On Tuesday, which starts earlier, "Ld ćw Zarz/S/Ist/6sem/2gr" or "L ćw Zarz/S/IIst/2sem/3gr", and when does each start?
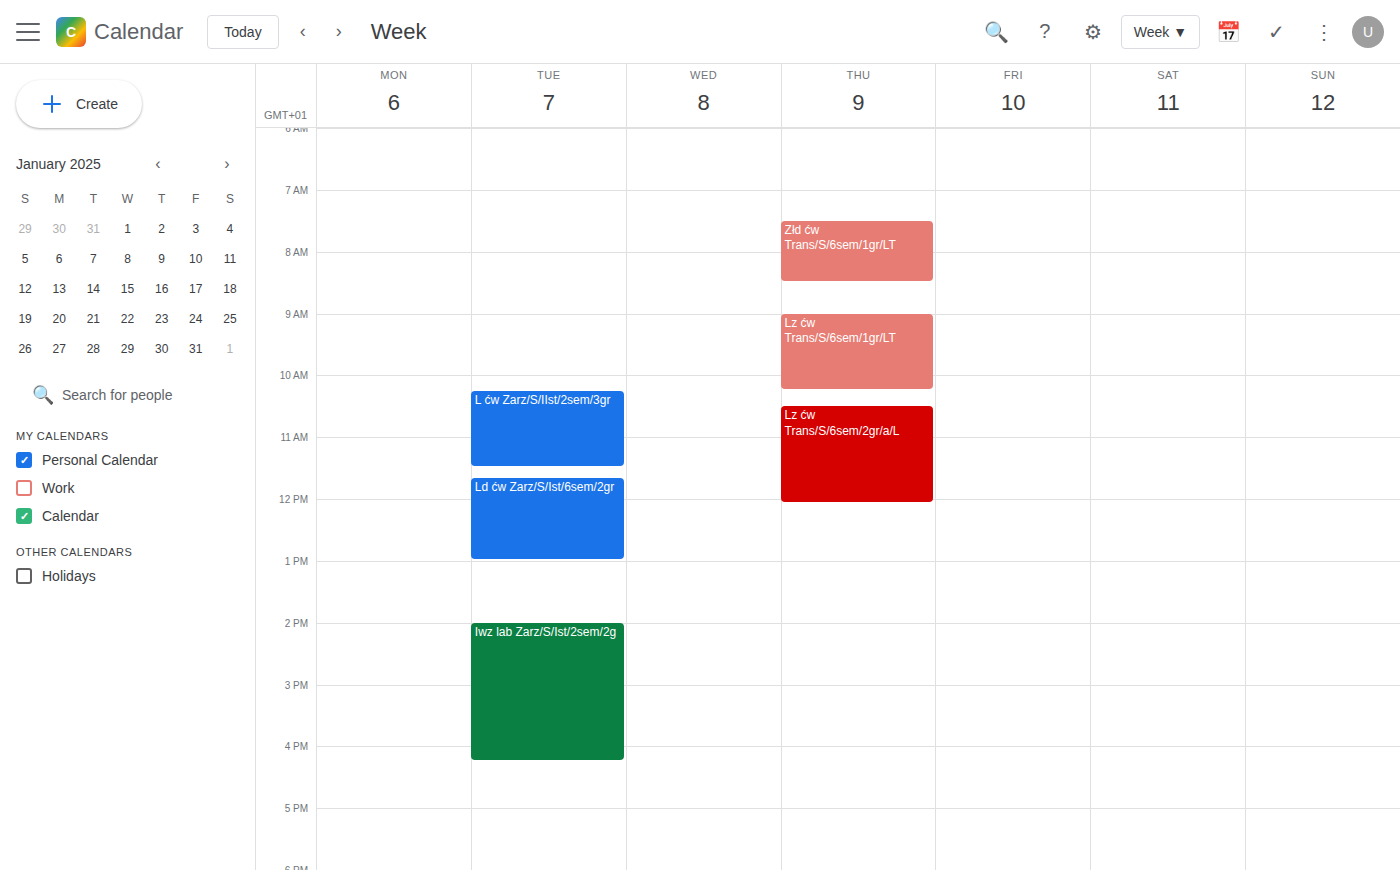
"L ćw Zarz/S/IIst/2sem/3gr" 10:15; "Ld ćw Zarz/S/Ist/6sem/2gr" 11:40.